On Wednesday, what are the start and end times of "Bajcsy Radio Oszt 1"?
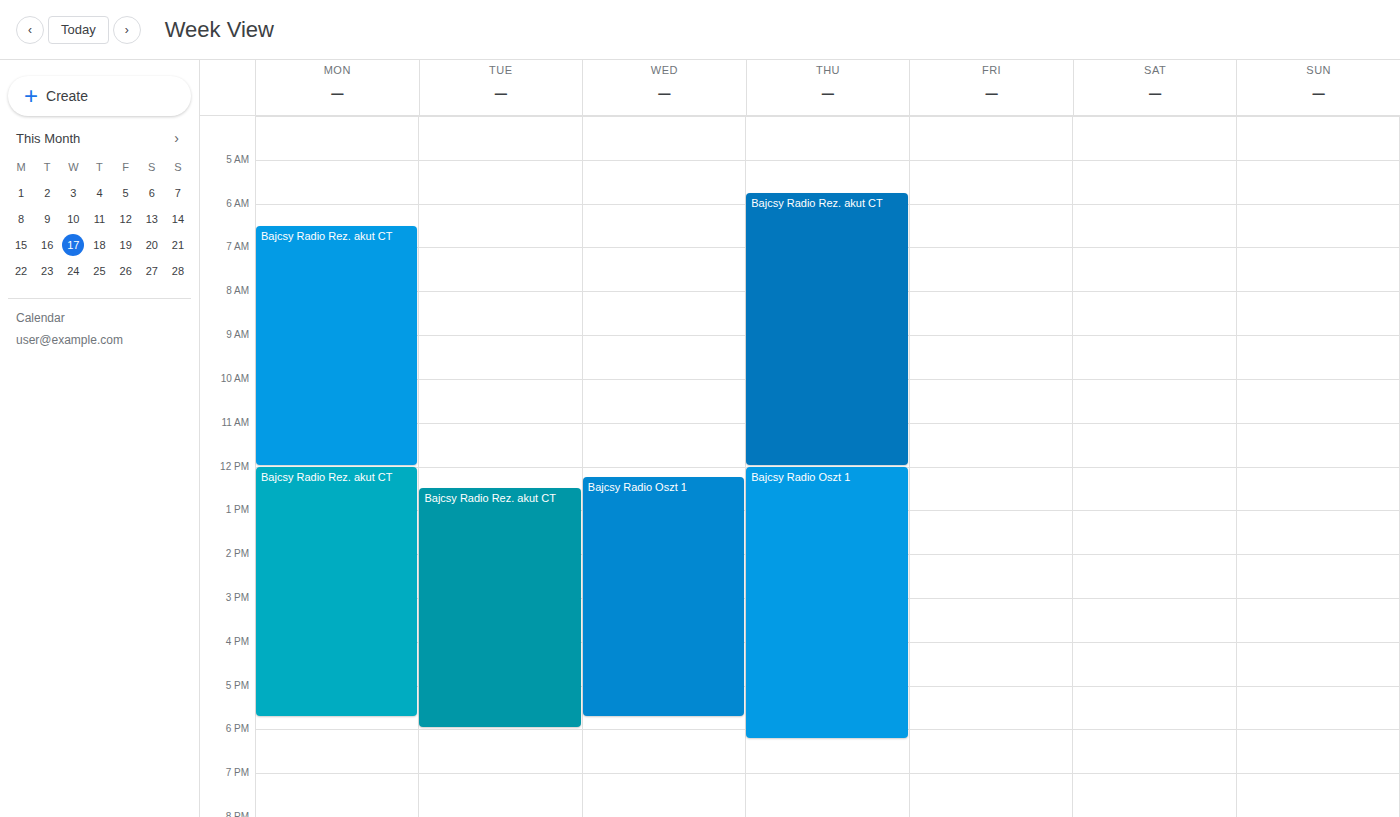
12:15 PM to 5:45 PM